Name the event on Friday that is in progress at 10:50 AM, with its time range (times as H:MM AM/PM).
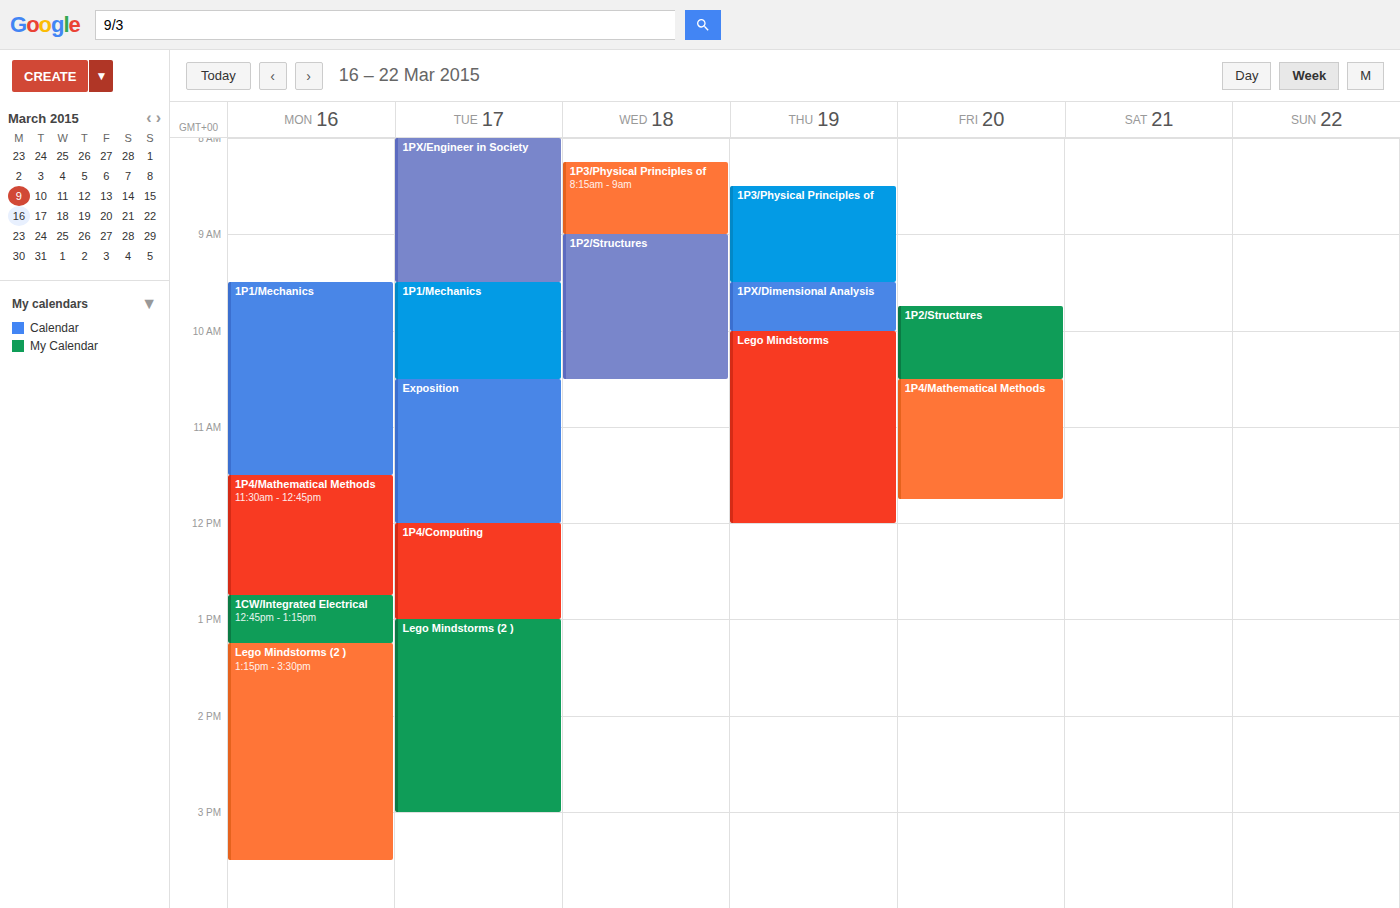
"1P4/Mathematical Methods", 10:30 AM to 11:45 AM